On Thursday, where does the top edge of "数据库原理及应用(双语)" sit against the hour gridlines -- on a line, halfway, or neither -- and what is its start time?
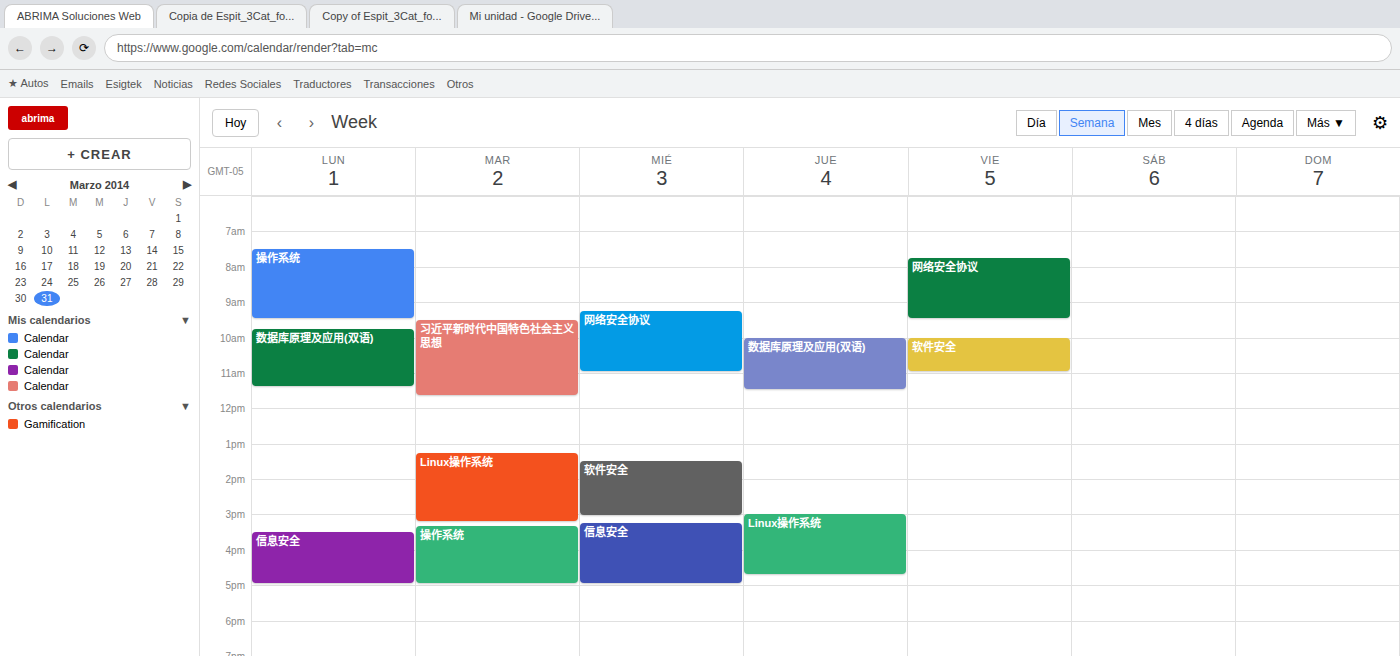
10:00 AM -- exactly on the 10 AM line.